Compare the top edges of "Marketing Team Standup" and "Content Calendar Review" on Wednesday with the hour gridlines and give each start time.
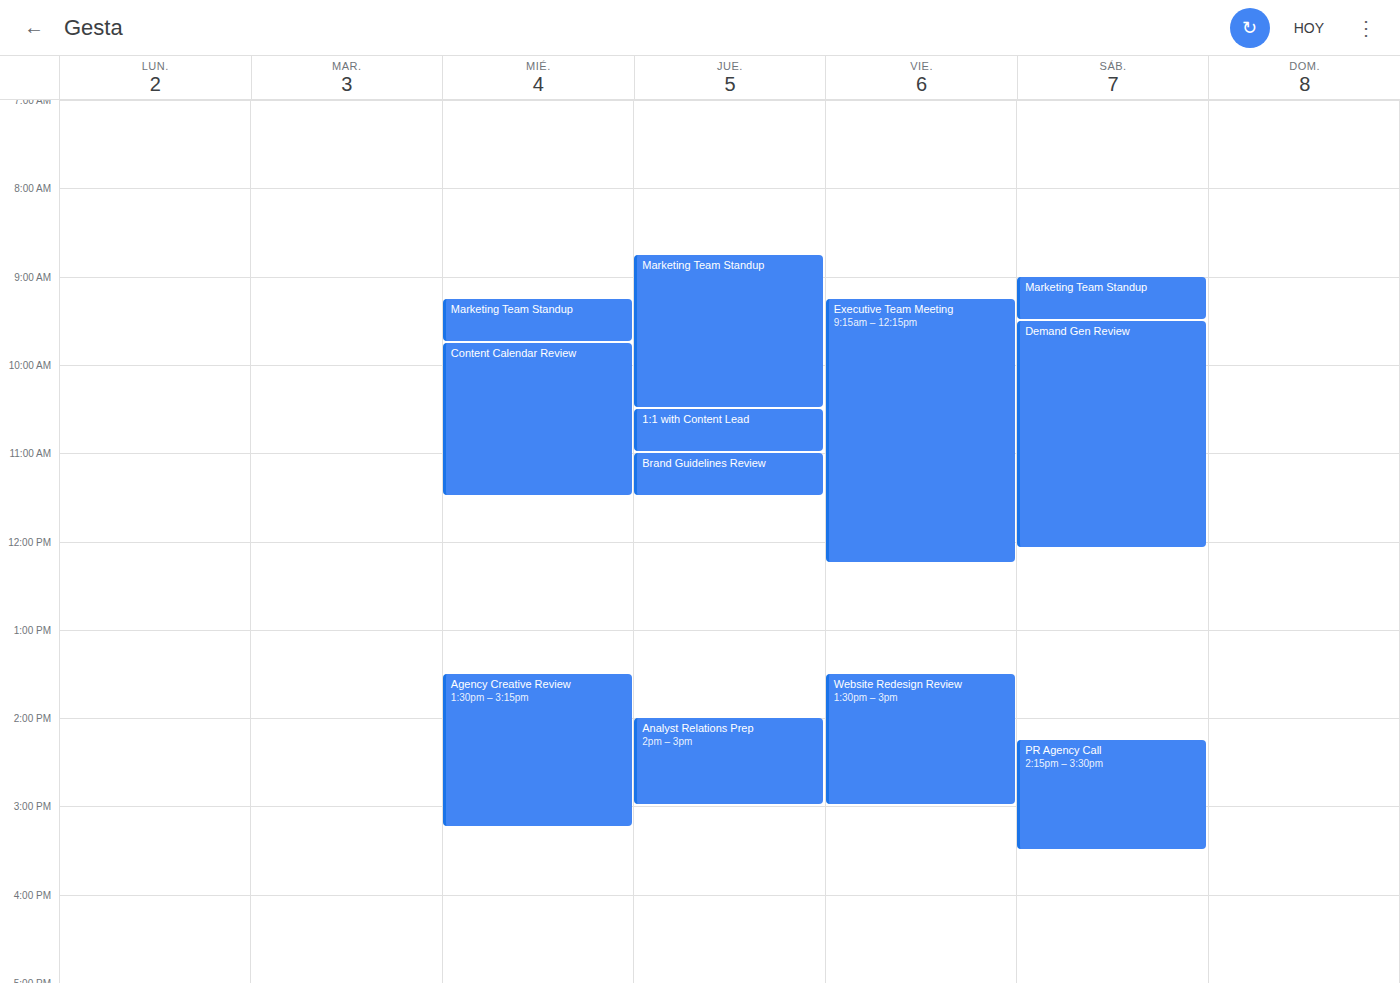
"Marketing Team Standup": 09:15, neither: a quarter of the way from the 09:00 line to the 10:00 line. "Content Calendar Review": 09:45, neither: three quarters of the way from the 09:00 line to the 10:00 line.